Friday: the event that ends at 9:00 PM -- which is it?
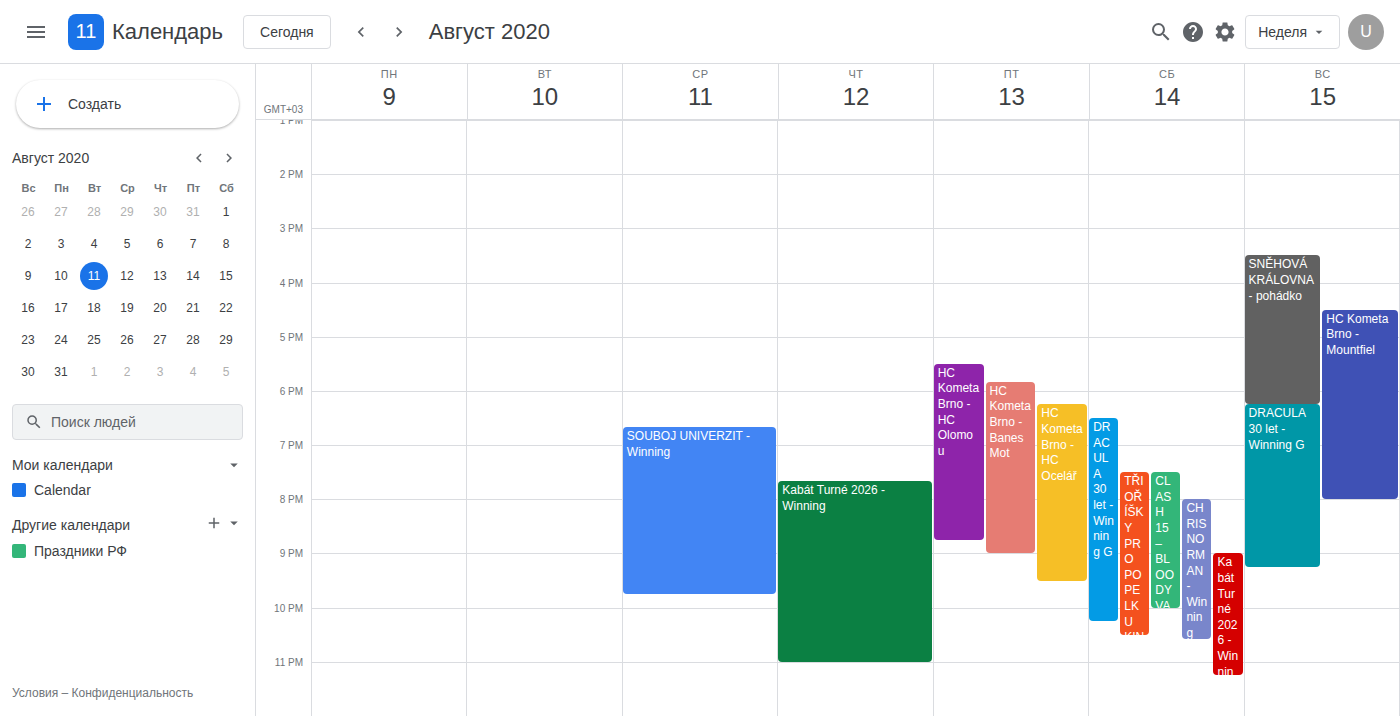
"HC Kometa Brno - Banes Mot"